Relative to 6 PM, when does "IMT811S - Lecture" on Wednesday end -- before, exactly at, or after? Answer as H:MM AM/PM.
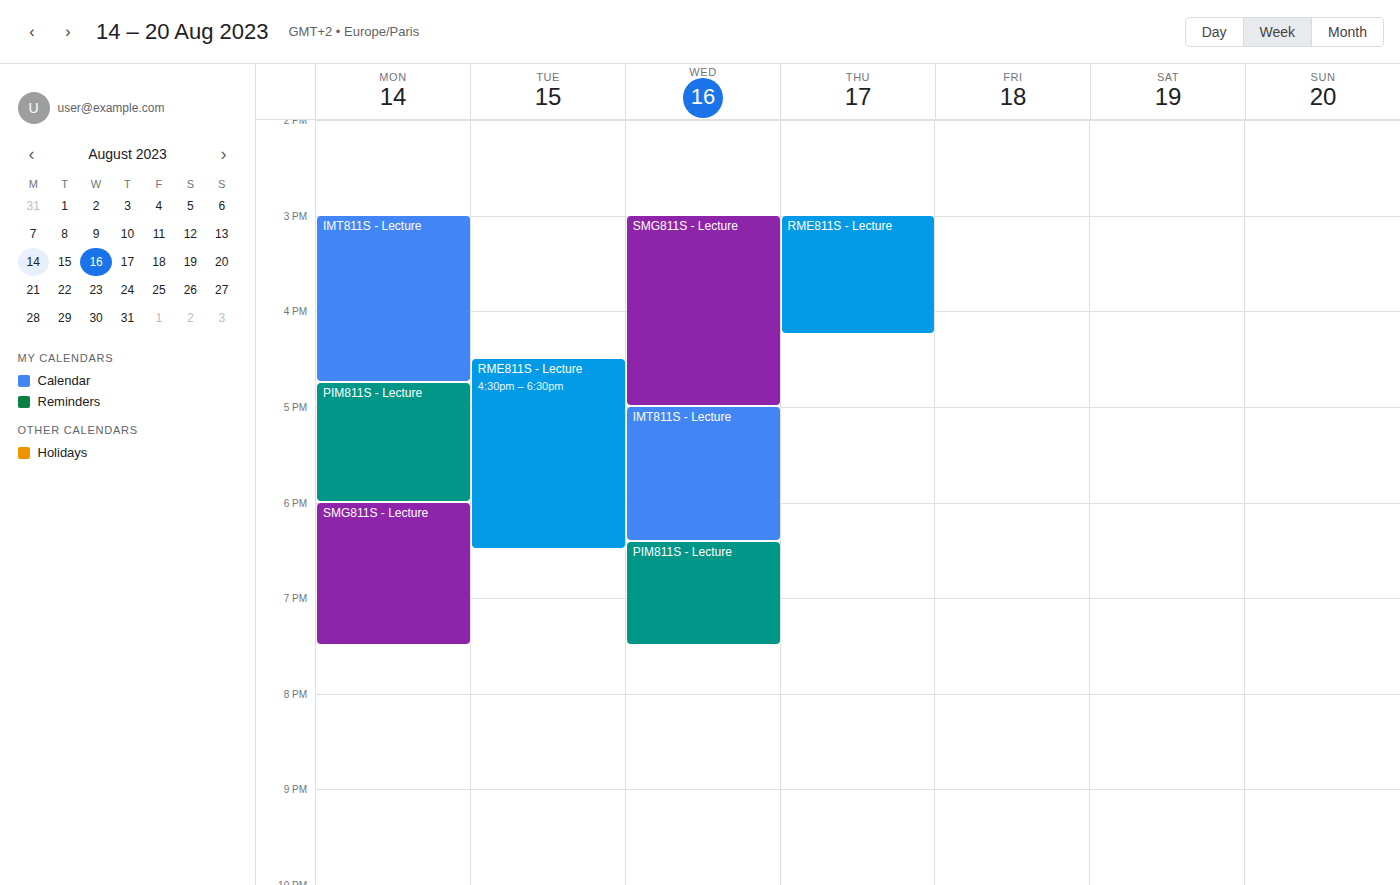
6:25 PM -- after 6 PM, 25 minutes below the 6 PM line.